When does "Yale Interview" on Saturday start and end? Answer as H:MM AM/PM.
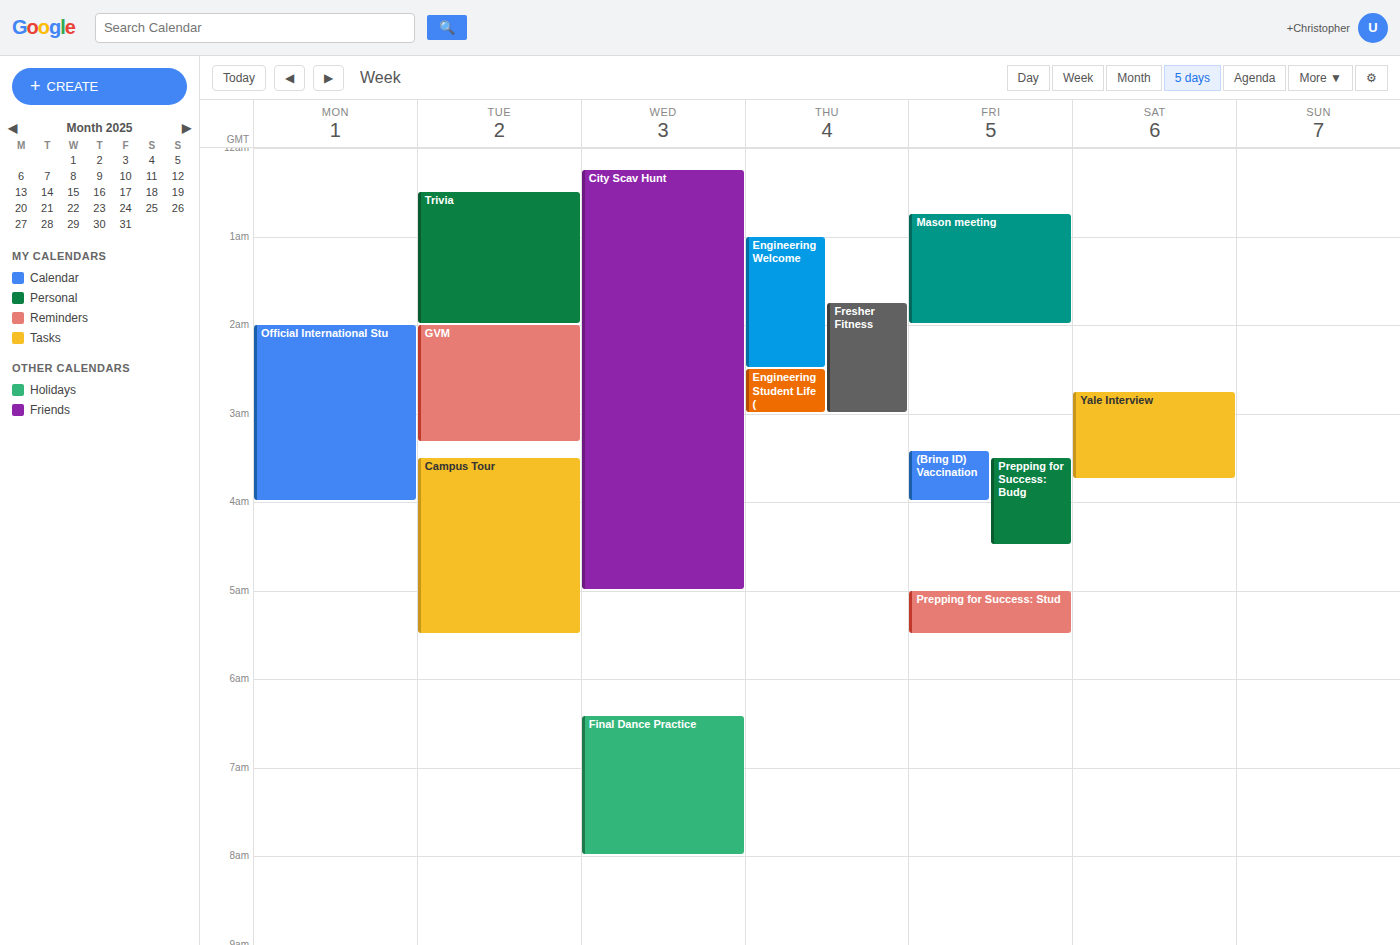
2:45 AM to 3:45 AM